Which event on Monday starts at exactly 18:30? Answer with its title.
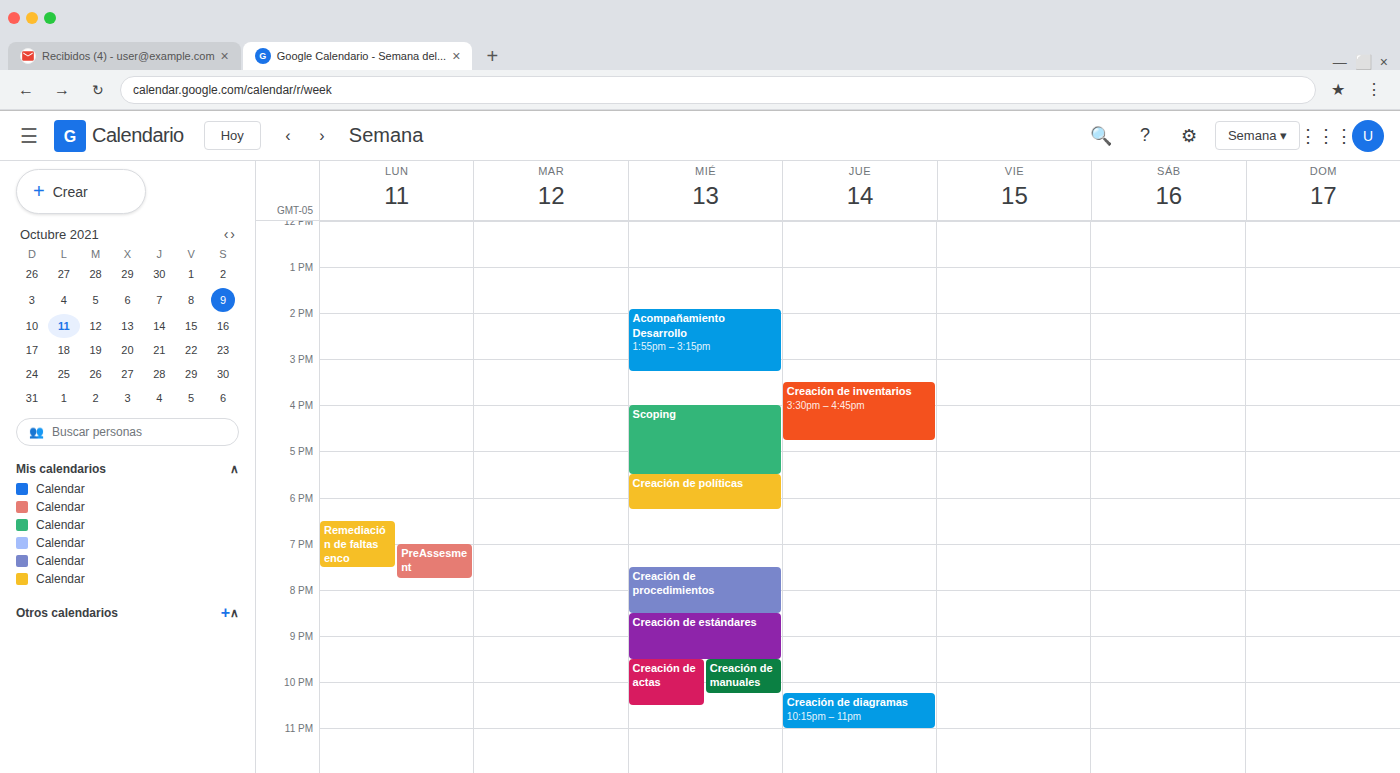
"Remediación de faltas enco"